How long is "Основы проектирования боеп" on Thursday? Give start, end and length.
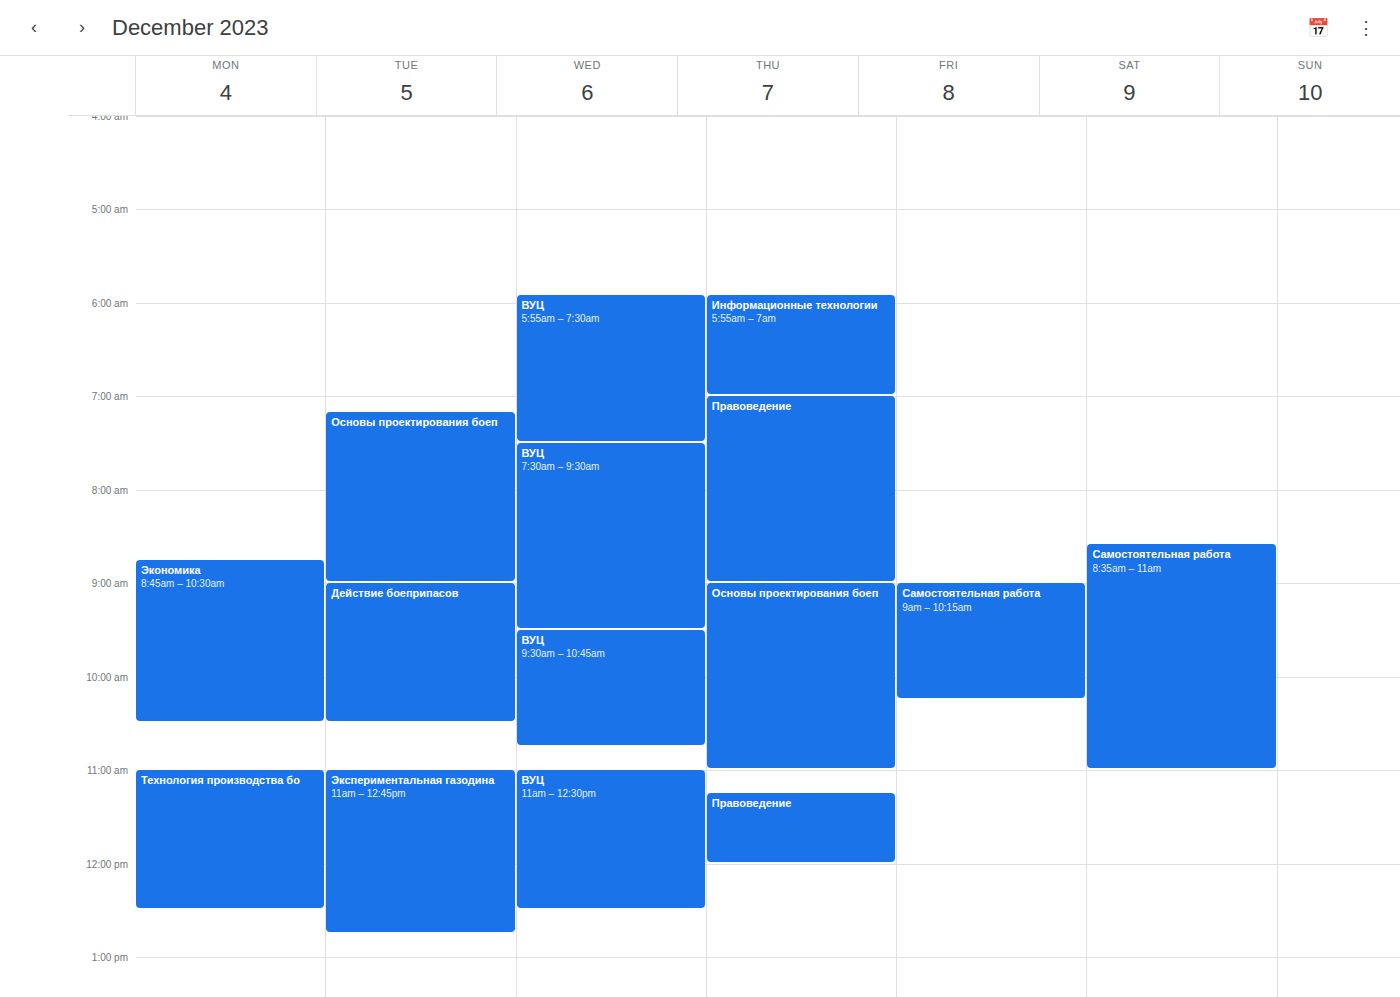
9:00 AM to 11:00 AM, 2 hours